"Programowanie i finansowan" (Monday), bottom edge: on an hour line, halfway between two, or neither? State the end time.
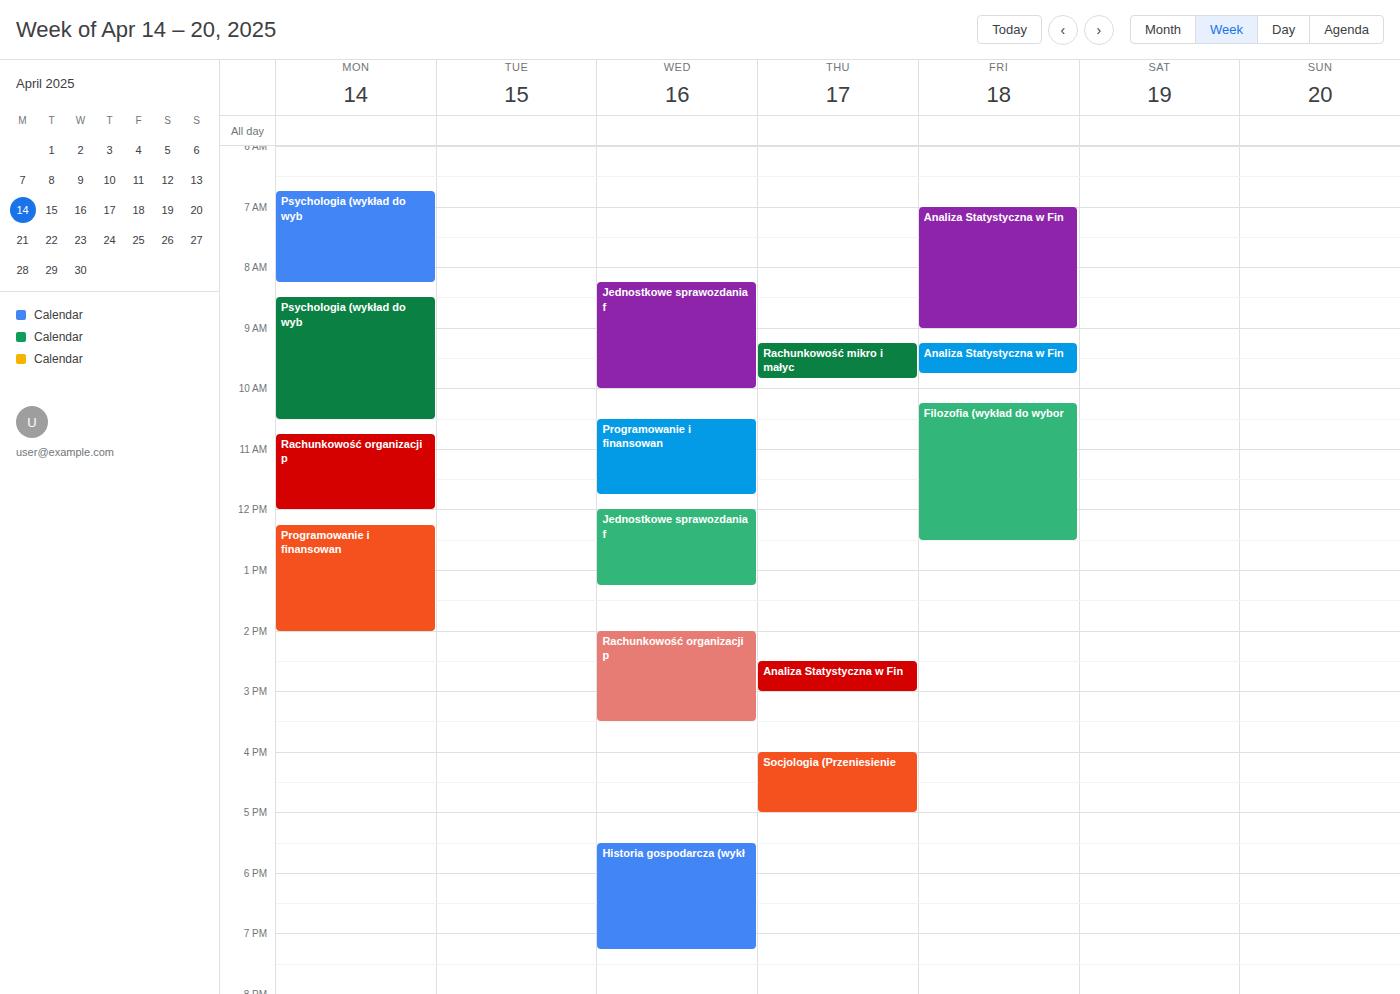
2:00 PM -- exactly on the 2 PM line.